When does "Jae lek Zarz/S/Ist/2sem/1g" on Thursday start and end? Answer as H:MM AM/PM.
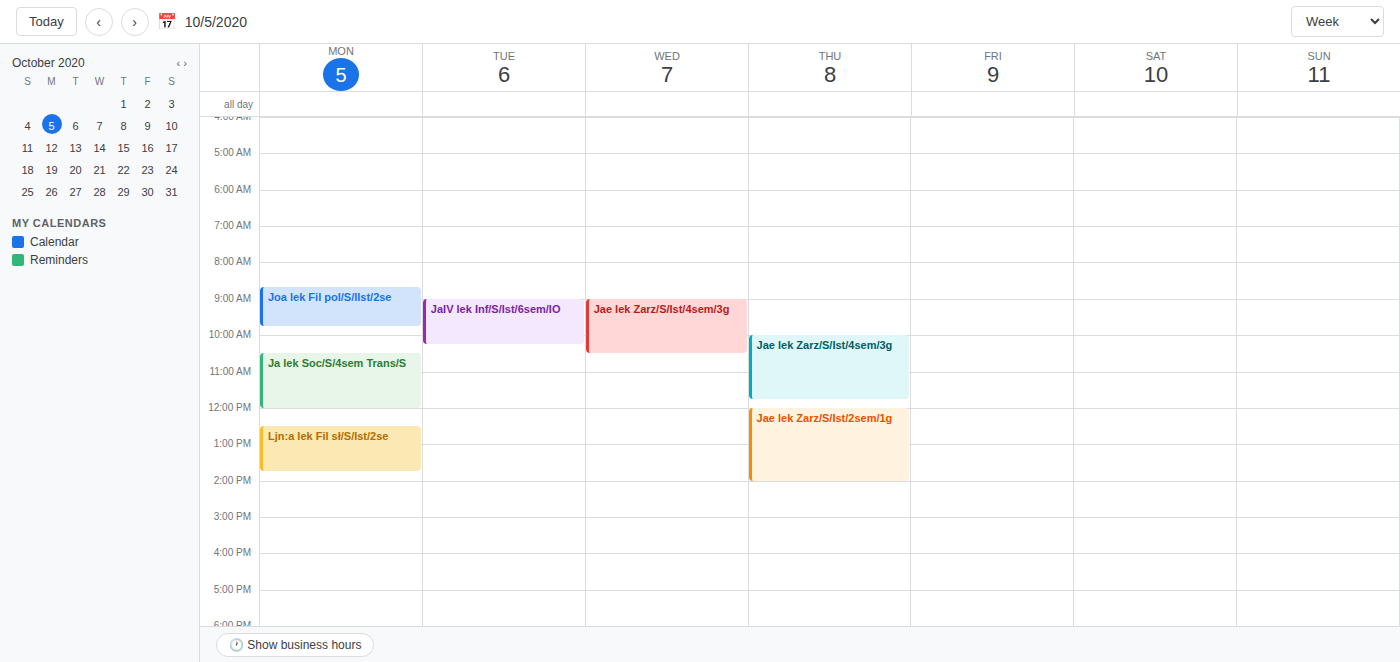
12:00 PM to 2:00 PM